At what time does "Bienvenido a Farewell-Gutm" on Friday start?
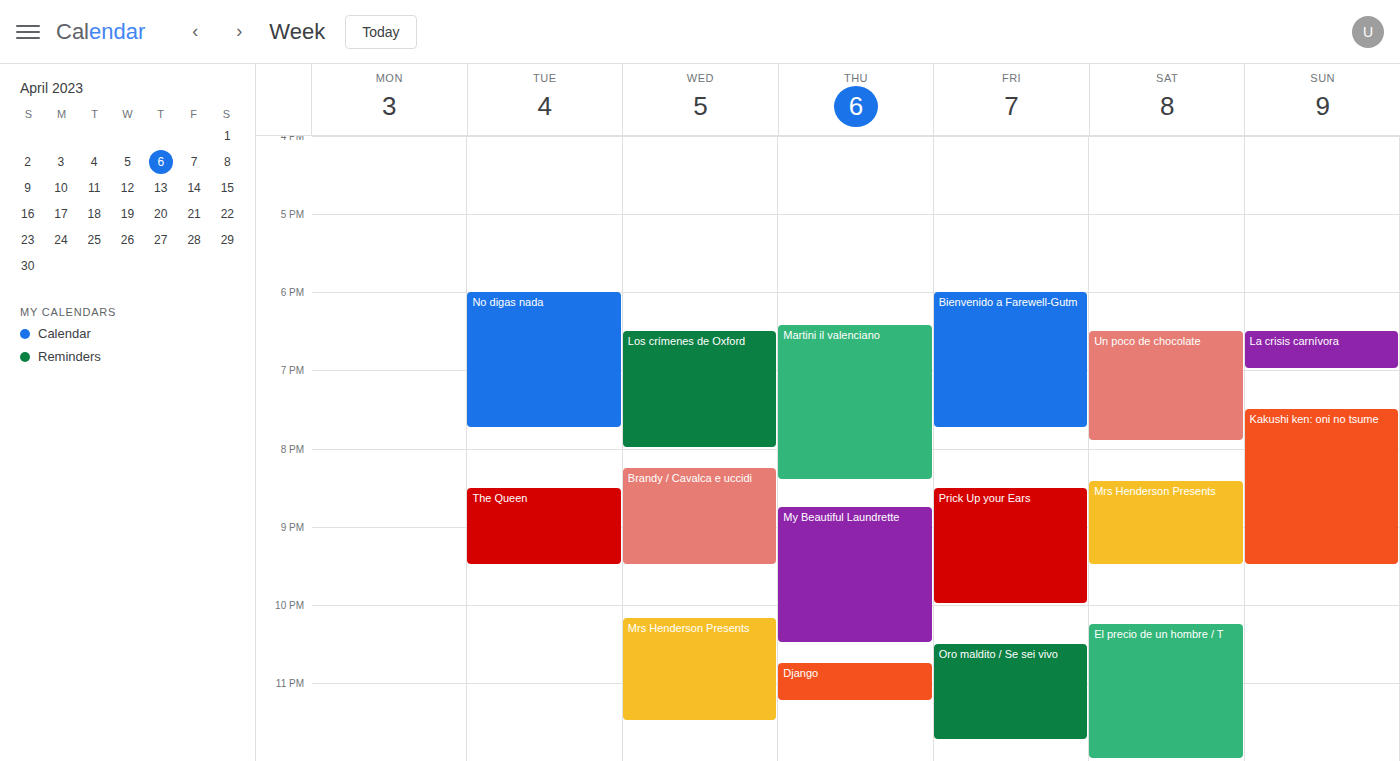
6:00 PM